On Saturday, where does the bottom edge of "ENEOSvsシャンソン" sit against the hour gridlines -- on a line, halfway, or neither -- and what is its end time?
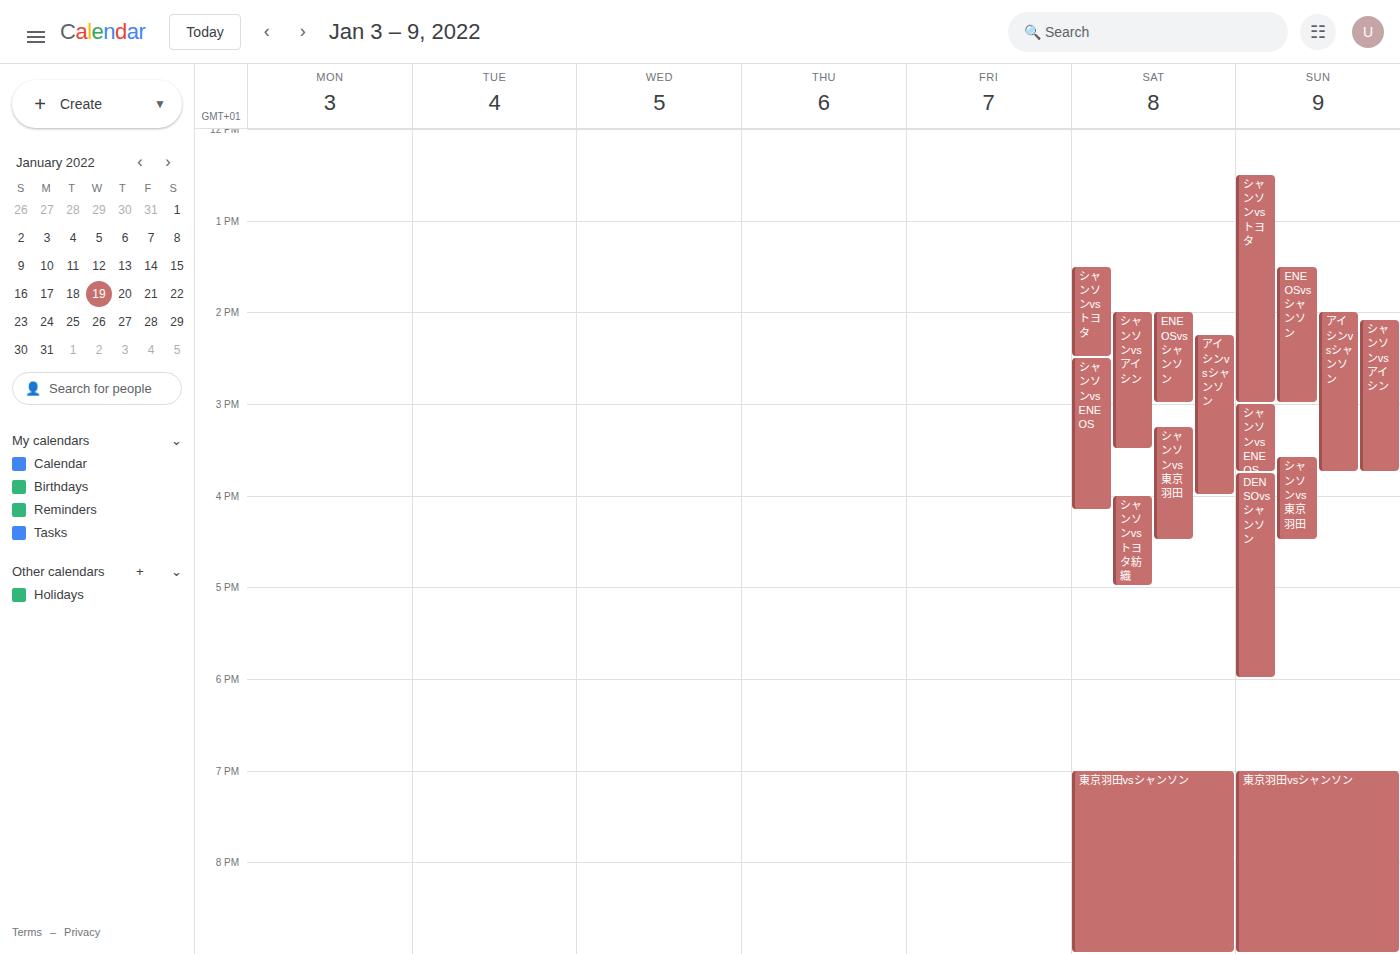
3:00 PM -- exactly on the 3 PM line.